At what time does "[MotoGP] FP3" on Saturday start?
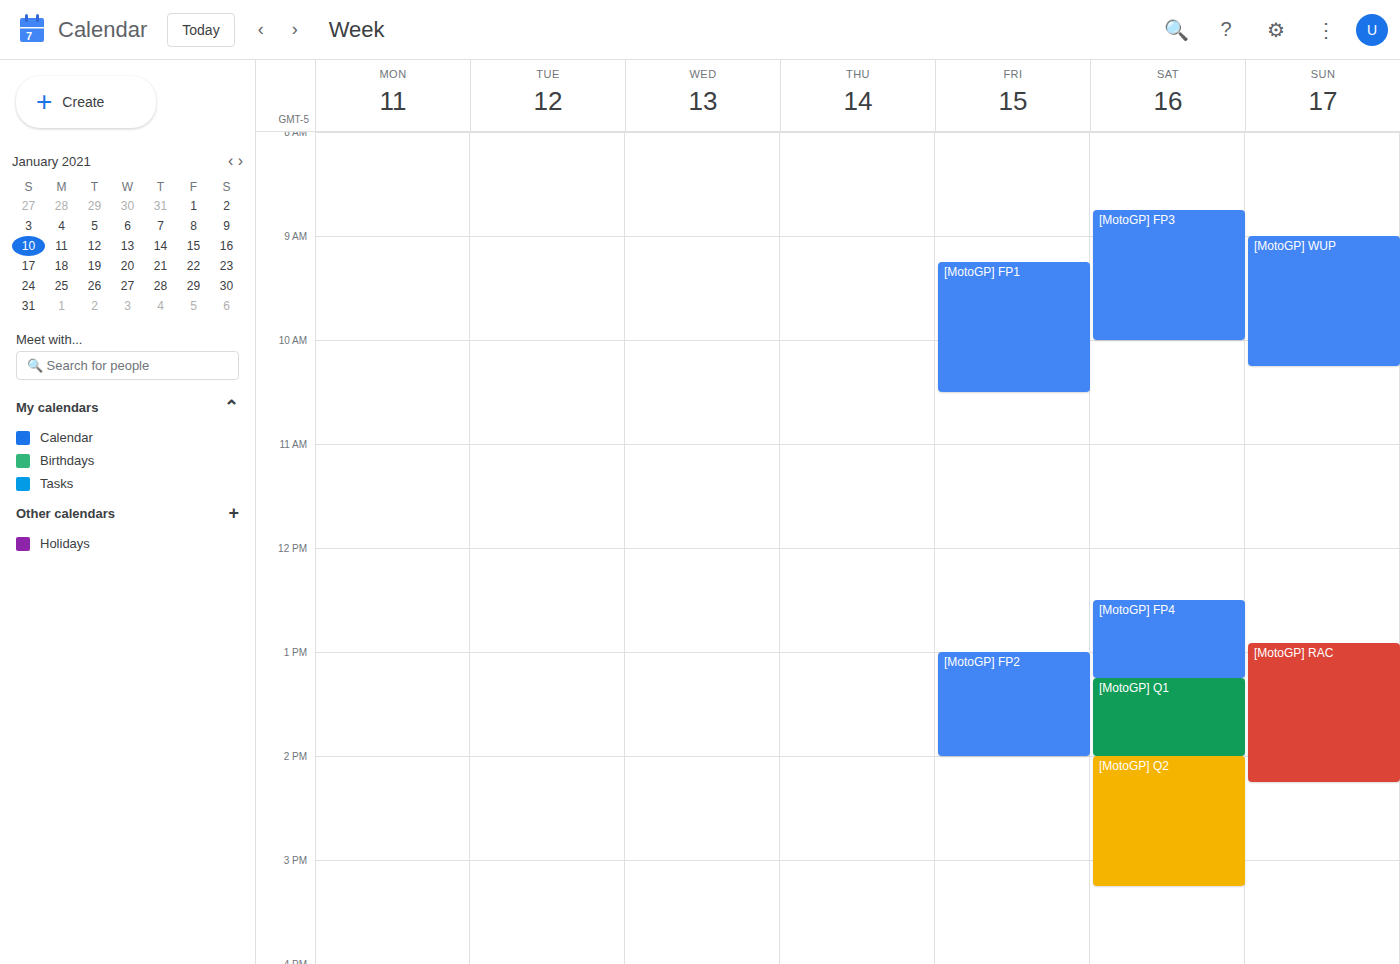
8:45 AM